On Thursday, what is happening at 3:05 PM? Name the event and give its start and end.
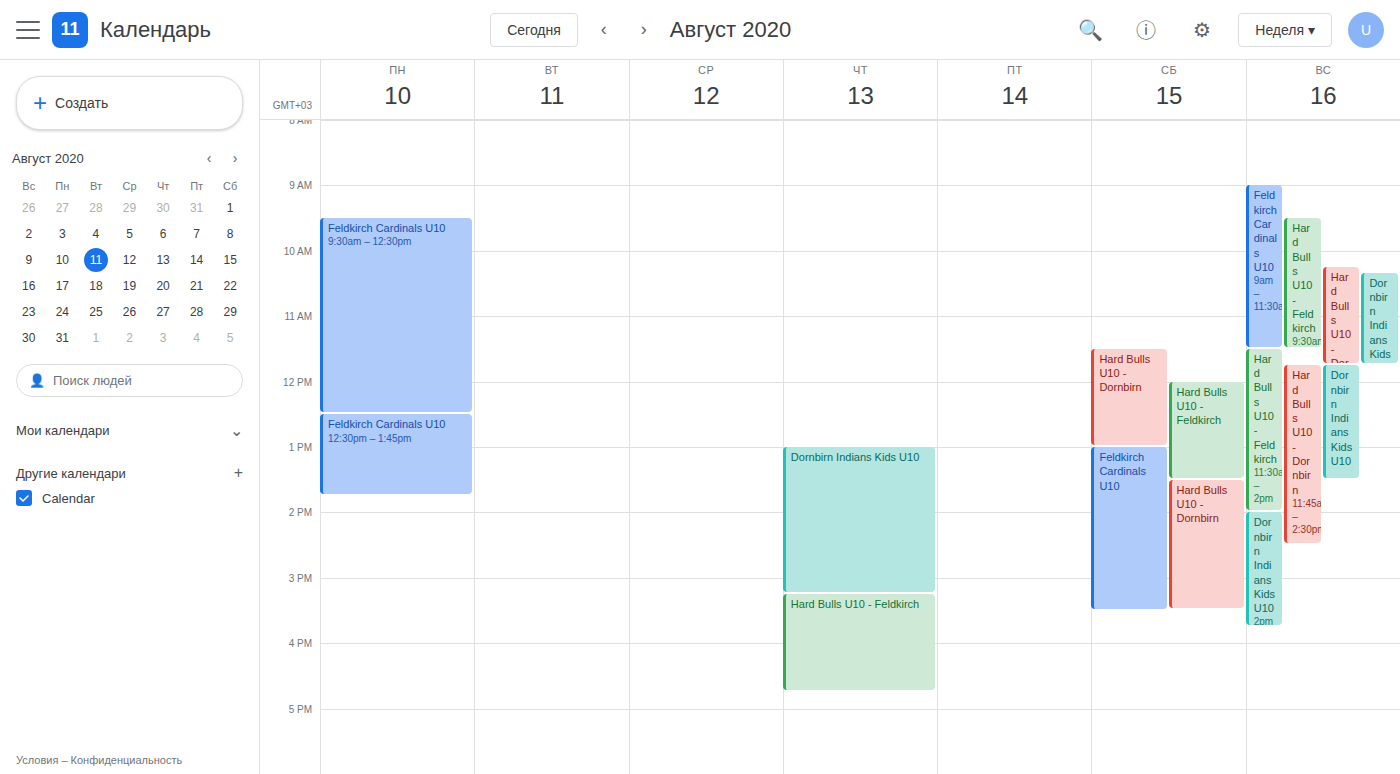
"Dornbirn Indians Kids U10", 1:00 PM to 3:15 PM